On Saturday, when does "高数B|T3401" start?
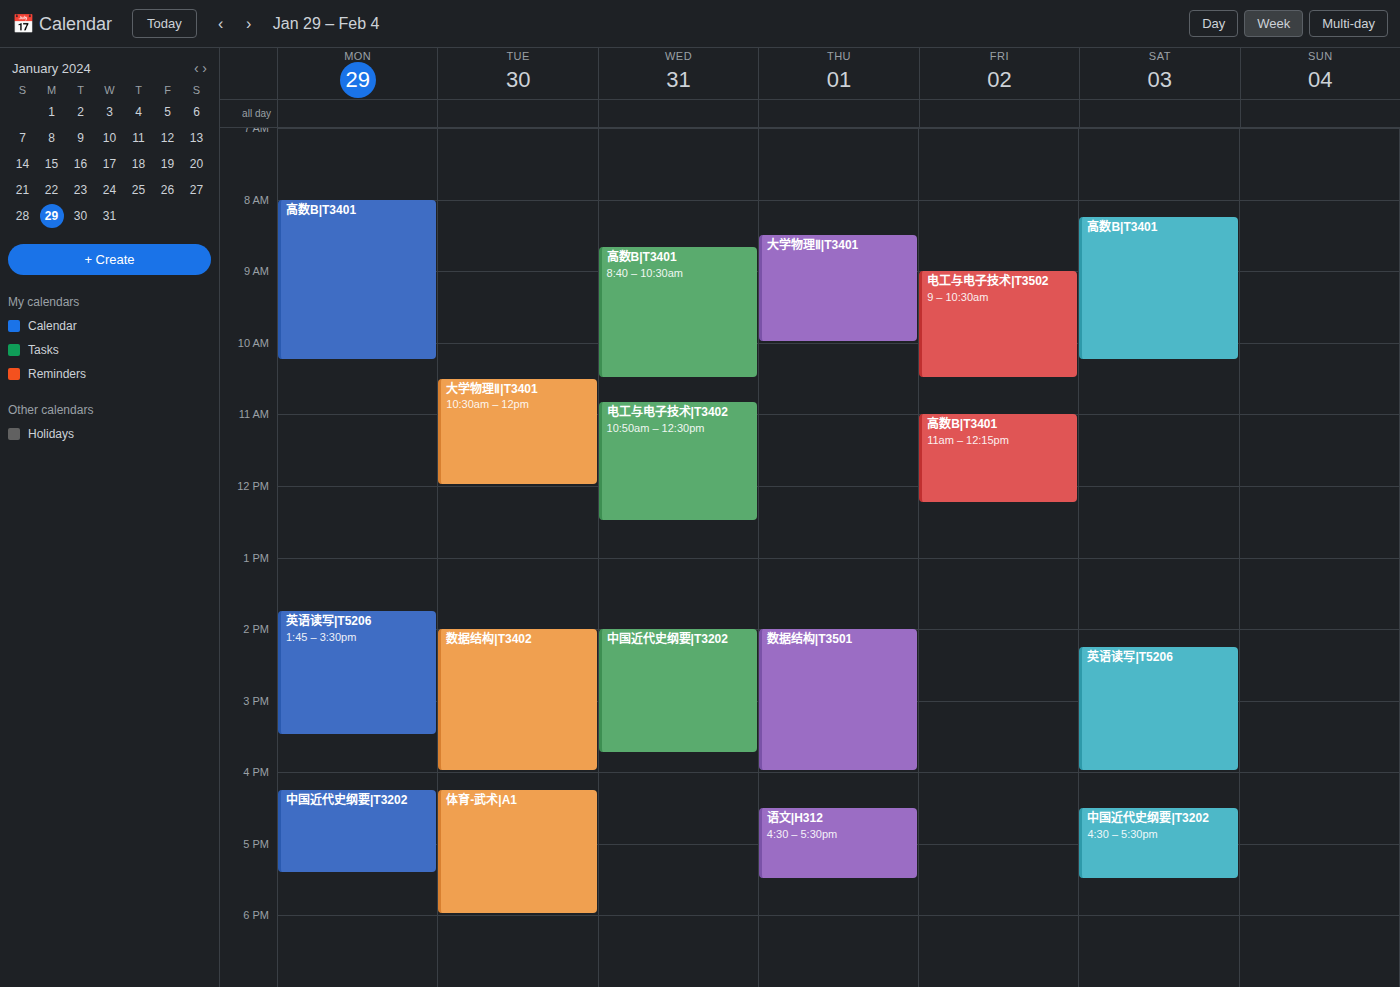
8:15 AM